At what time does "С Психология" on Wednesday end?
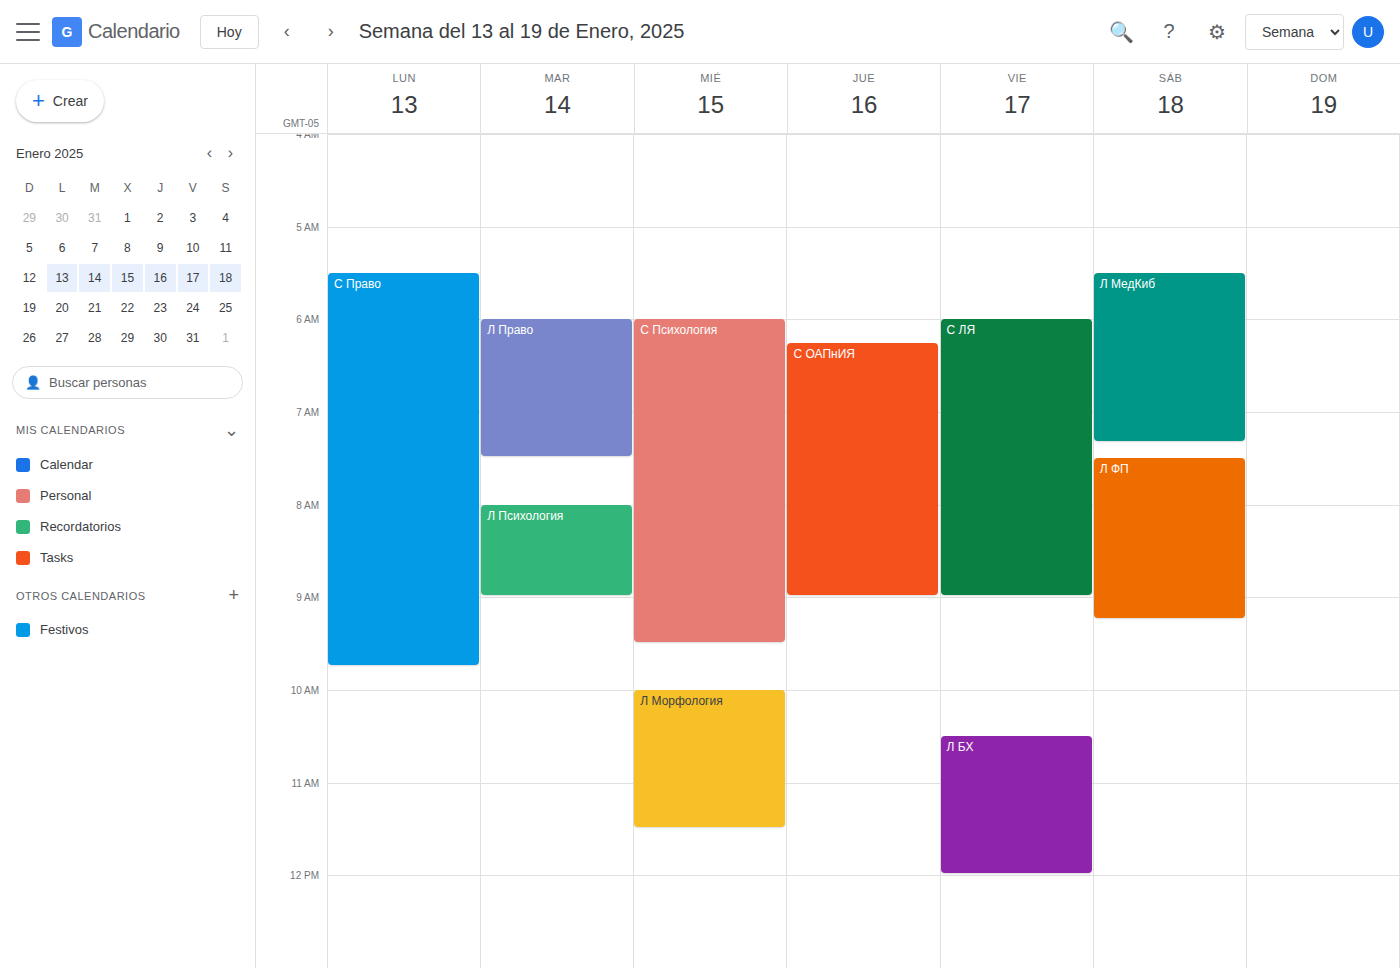
9:30 AM